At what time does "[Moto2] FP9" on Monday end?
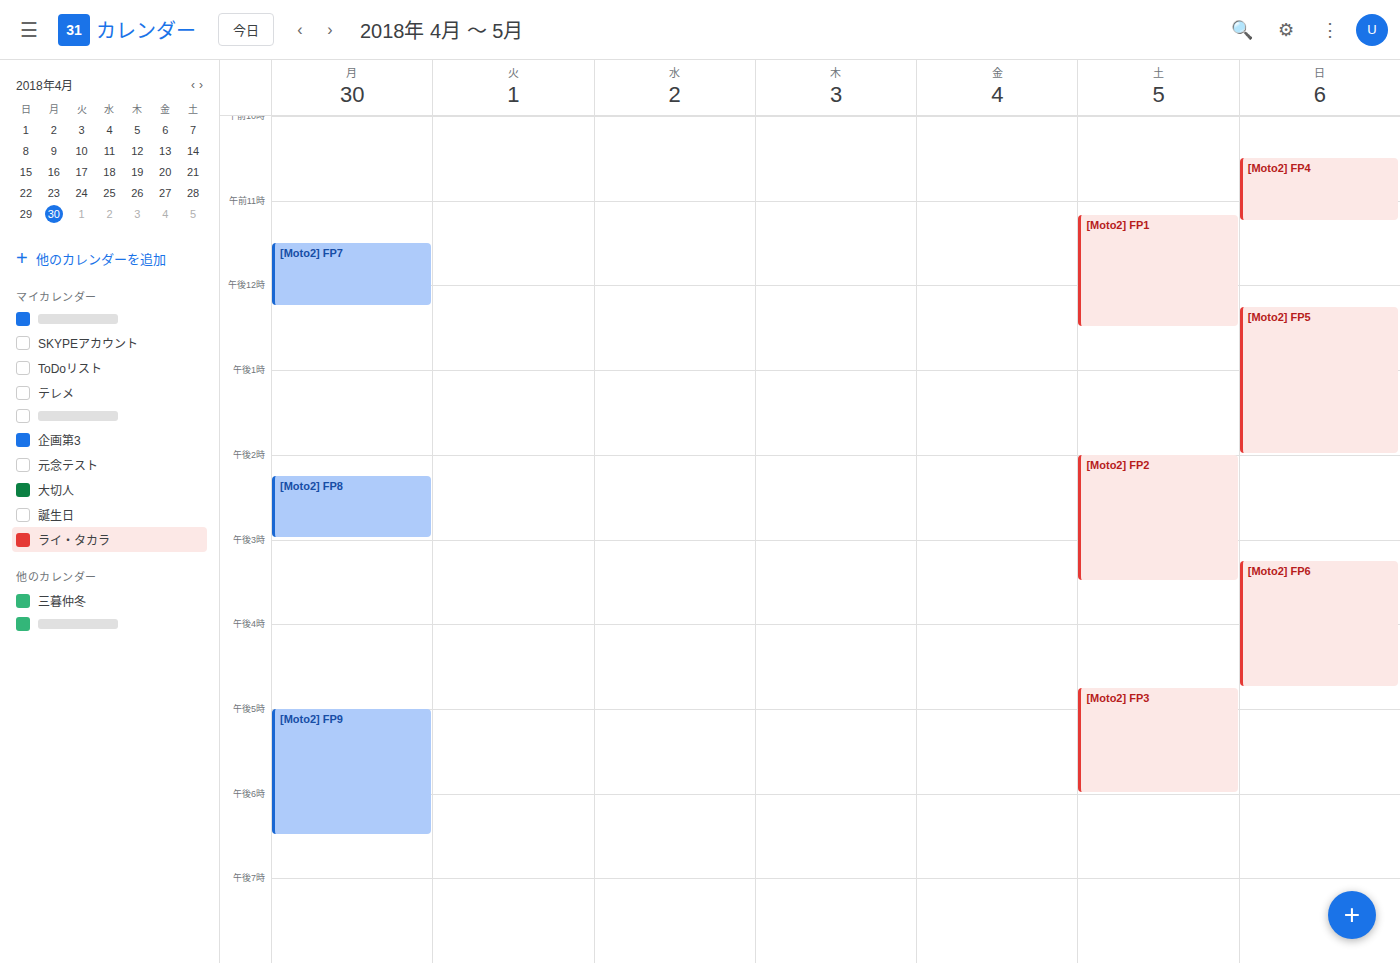
6:30 PM